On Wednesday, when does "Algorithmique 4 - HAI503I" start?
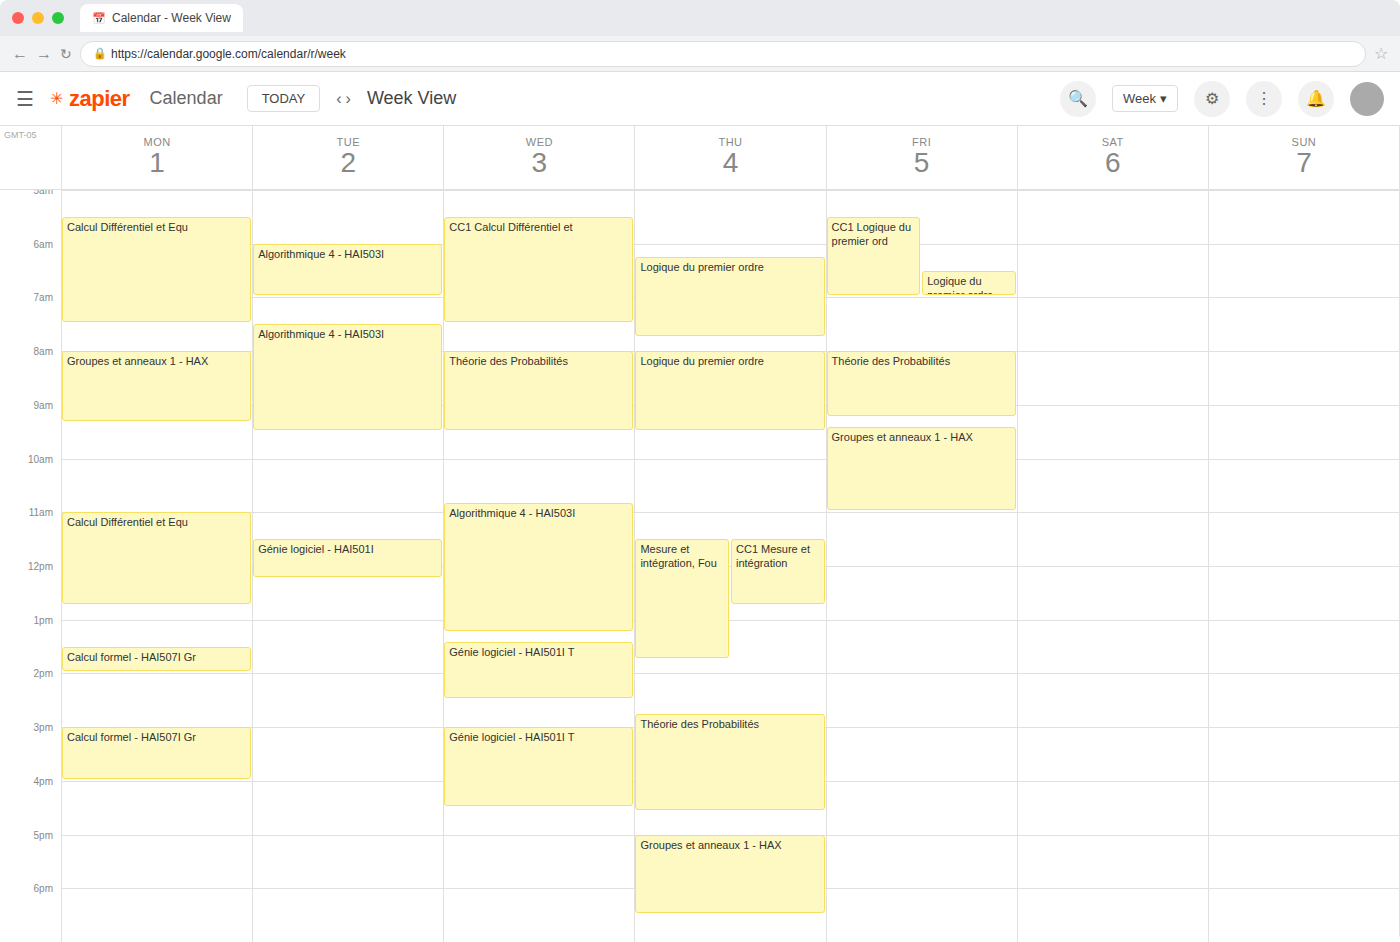
10:50 AM